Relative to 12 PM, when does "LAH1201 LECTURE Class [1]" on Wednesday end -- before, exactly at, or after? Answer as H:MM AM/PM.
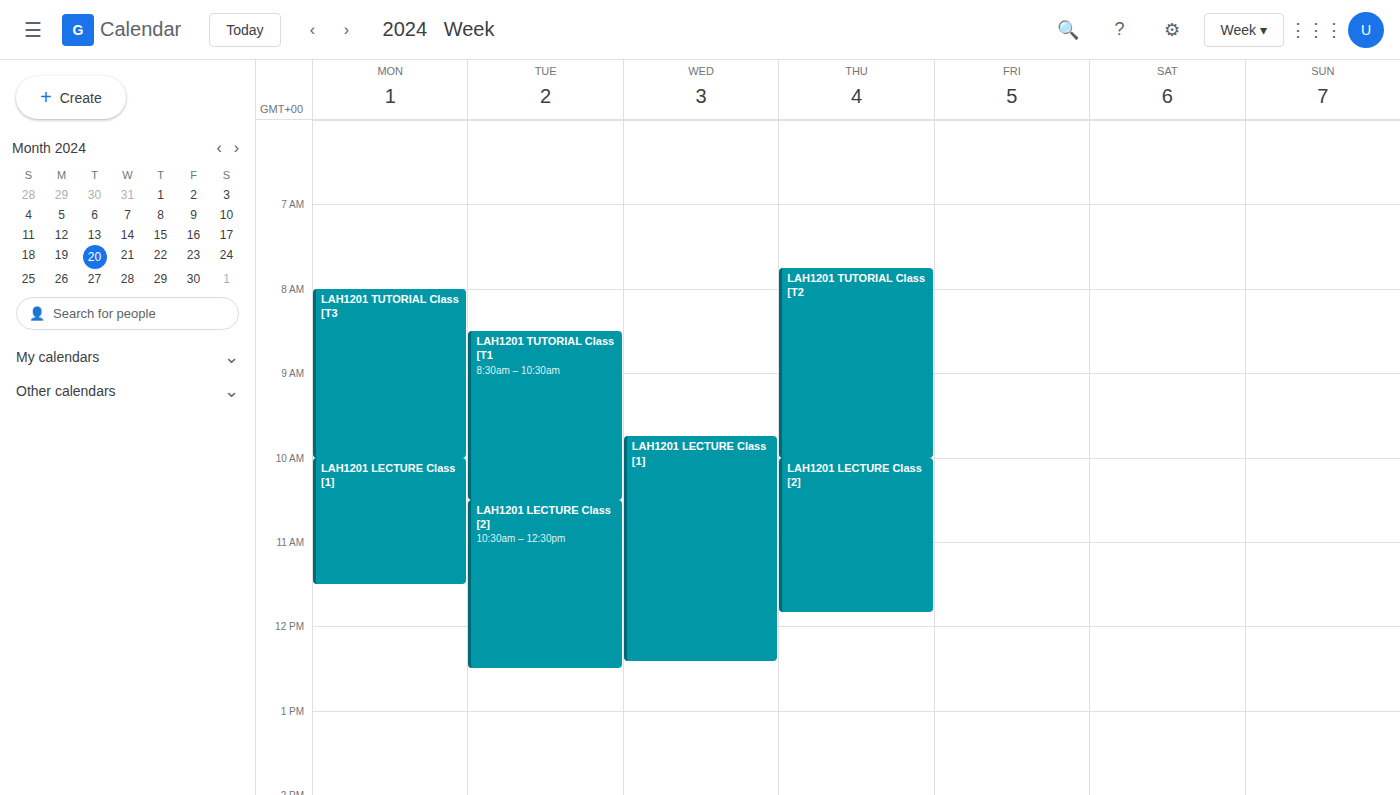
12:25 PM -- after 12 PM, 25 minutes below the 12 PM line.